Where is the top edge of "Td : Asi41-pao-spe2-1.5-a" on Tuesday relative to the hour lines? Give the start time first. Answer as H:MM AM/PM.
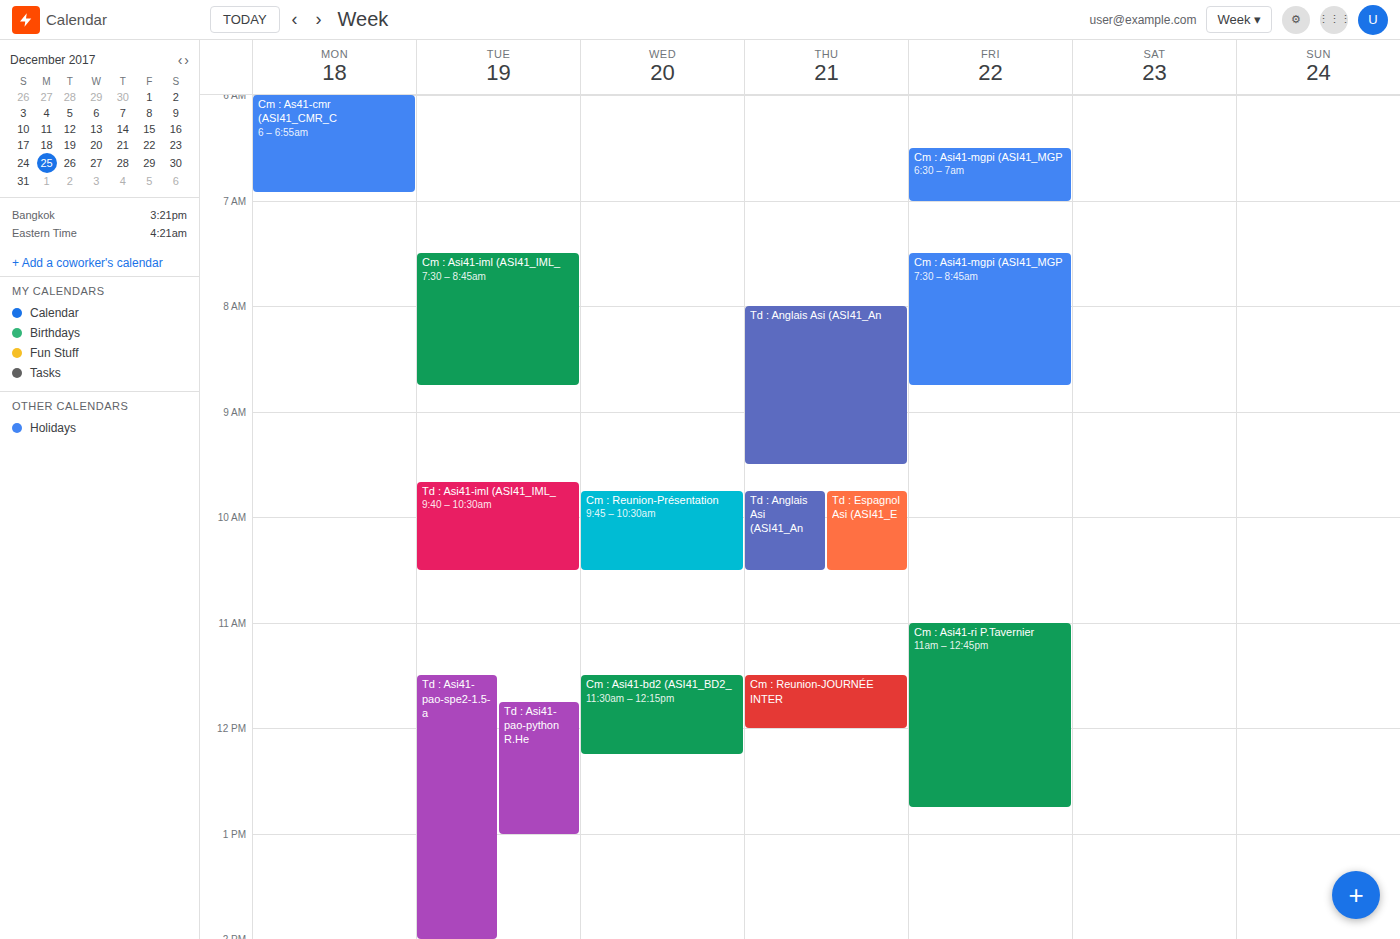
11:30 AM -- halfway between the 11 AM and 12 PM lines.